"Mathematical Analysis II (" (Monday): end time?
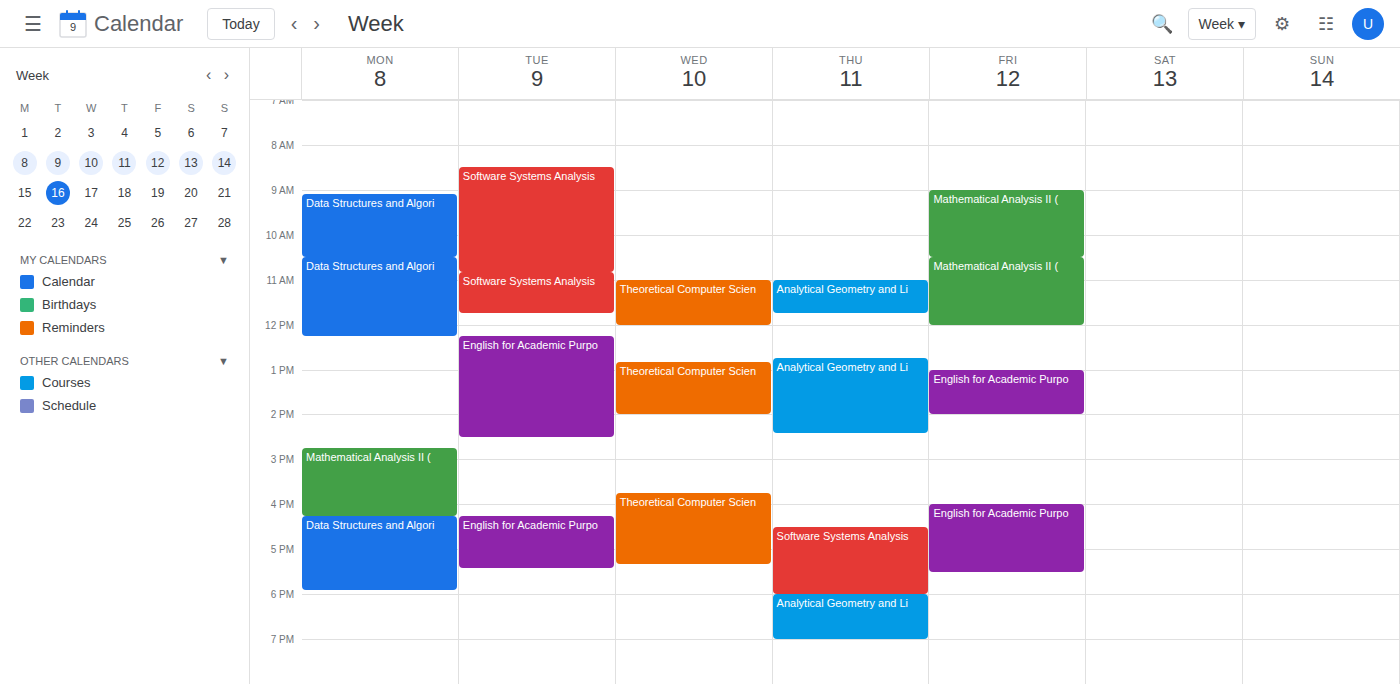
4:15 PM